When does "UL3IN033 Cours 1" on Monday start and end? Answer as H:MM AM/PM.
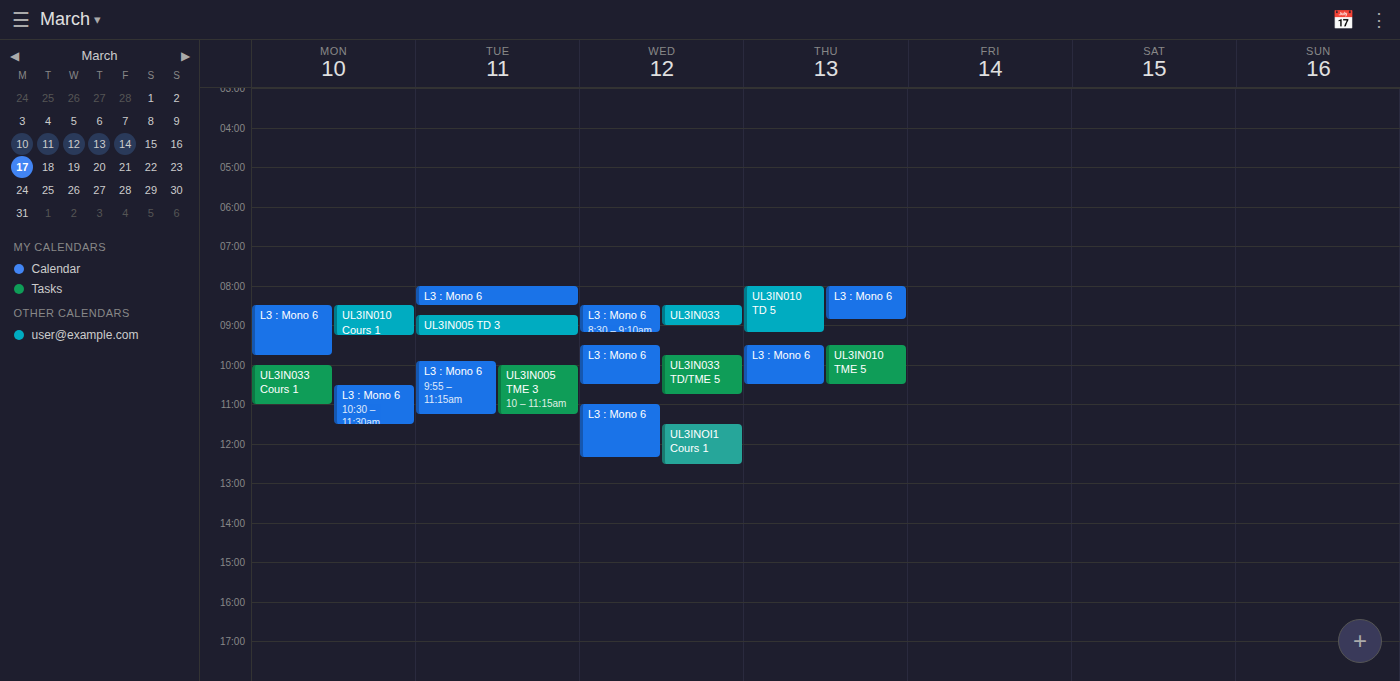
10:00 AM to 11:00 AM